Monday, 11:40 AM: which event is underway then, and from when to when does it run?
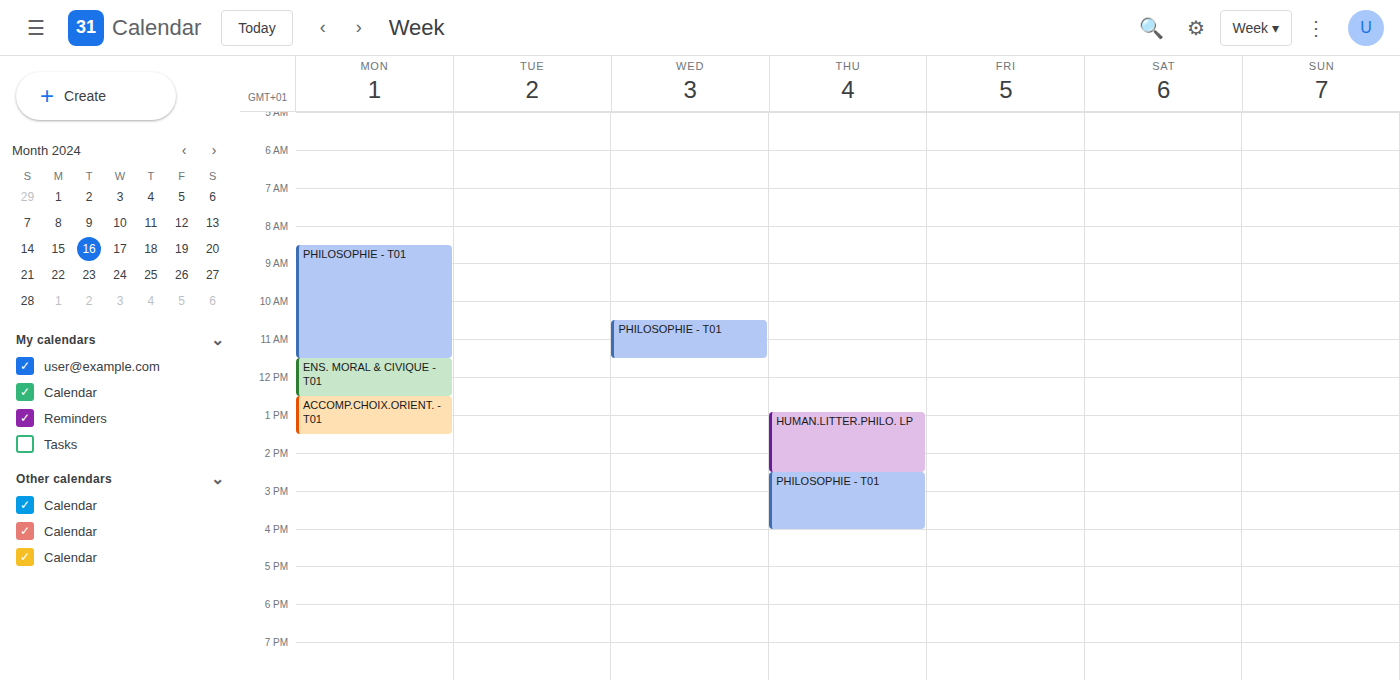
"ENS. MORAL & CIVIQUE - T01", 11:30 AM to 12:30 PM